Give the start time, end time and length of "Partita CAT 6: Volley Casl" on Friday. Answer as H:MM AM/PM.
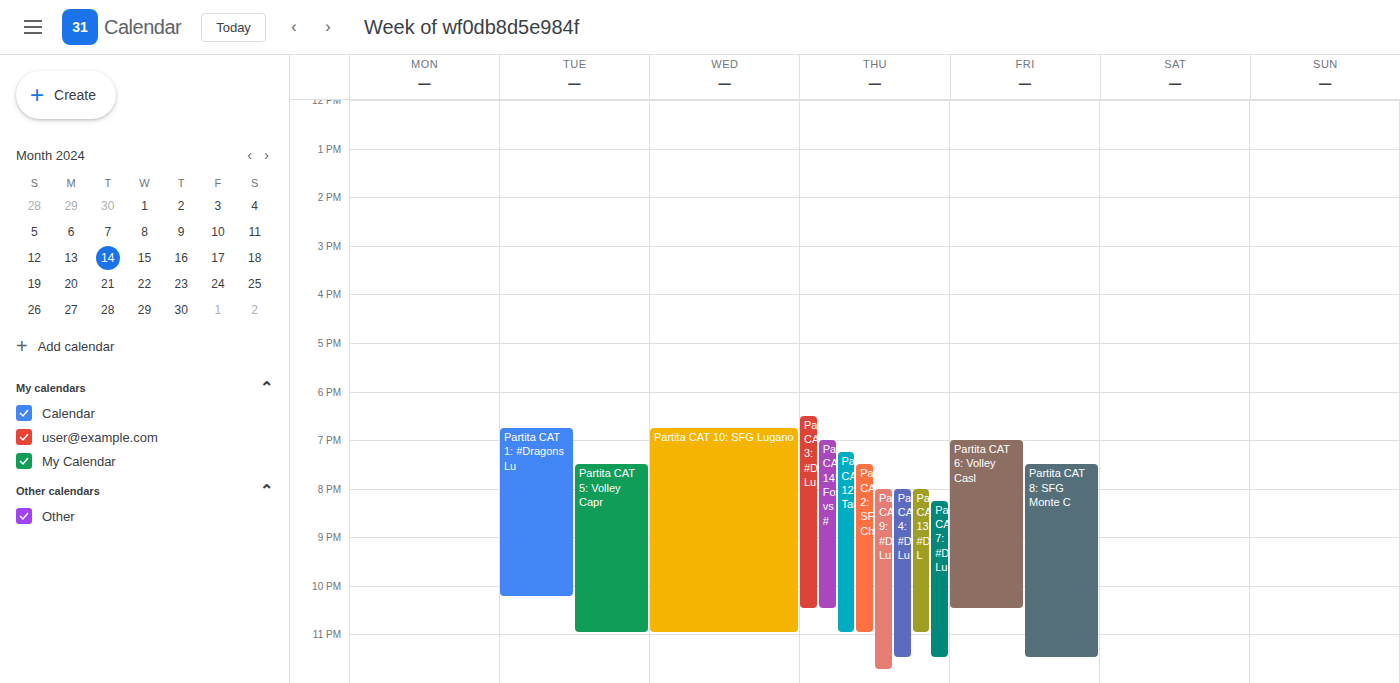
7:00 PM to 10:30 PM, 3 hours 30 minutes